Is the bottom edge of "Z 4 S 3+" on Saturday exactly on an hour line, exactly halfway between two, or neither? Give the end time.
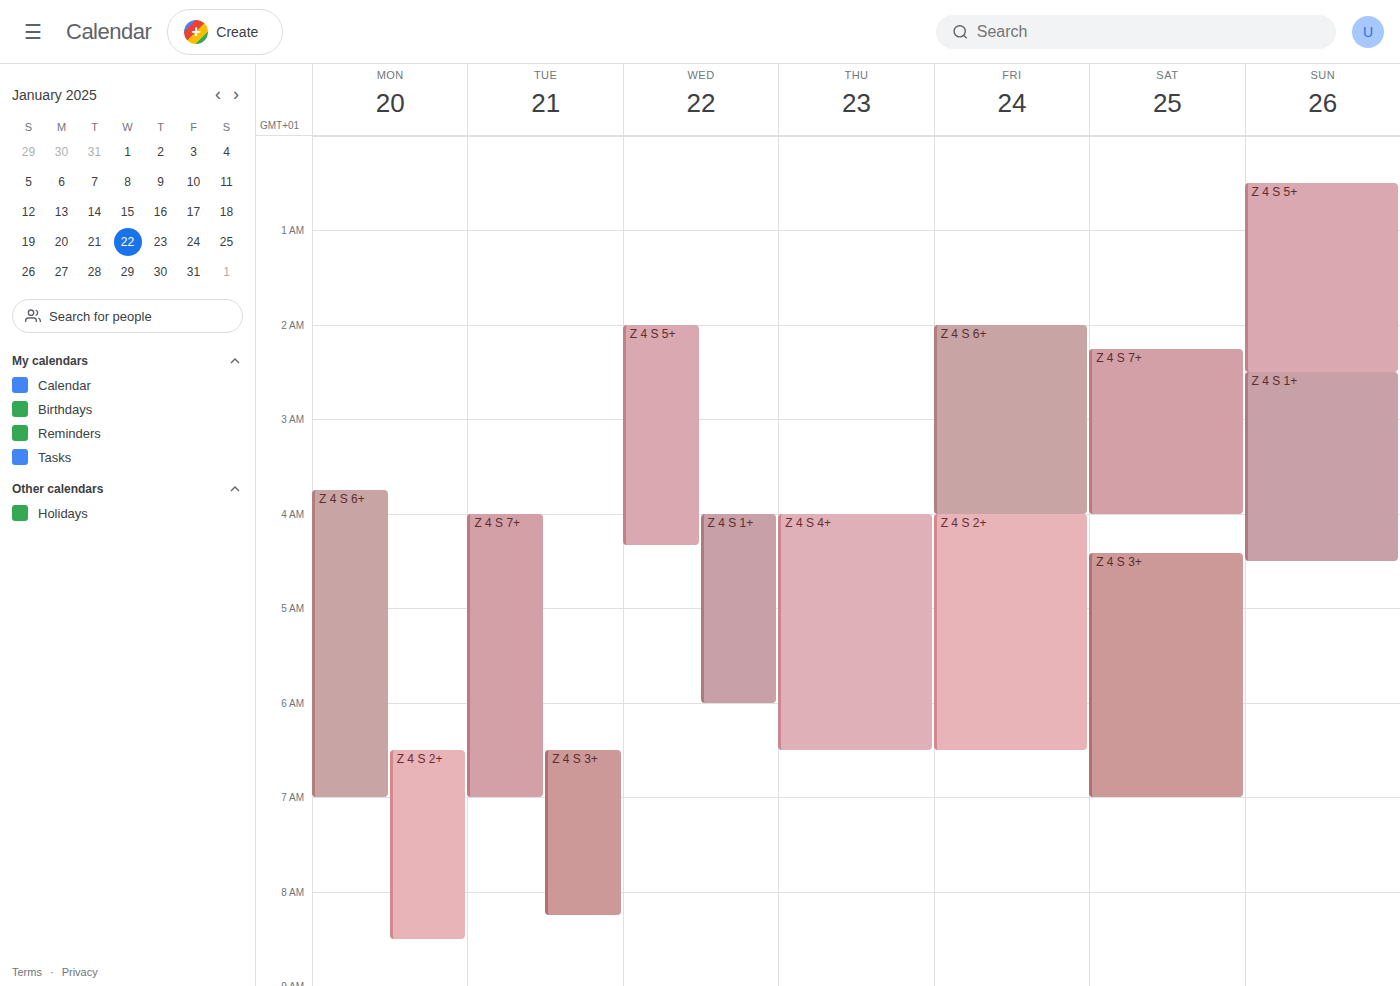
7:00 AM -- exactly on the 7 AM line.